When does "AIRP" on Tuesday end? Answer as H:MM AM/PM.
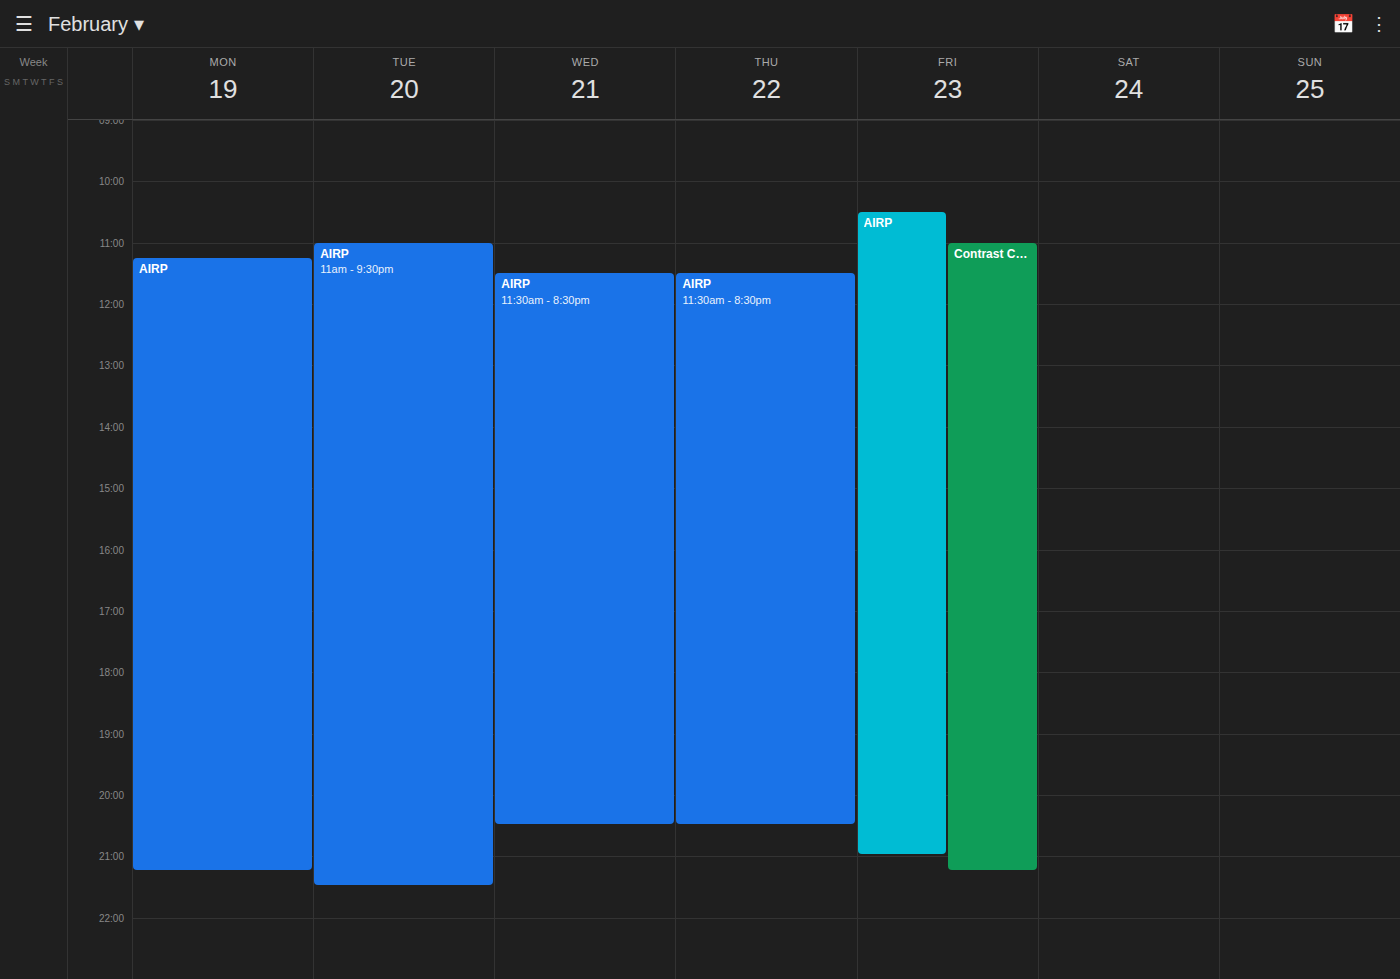
9:30 PM